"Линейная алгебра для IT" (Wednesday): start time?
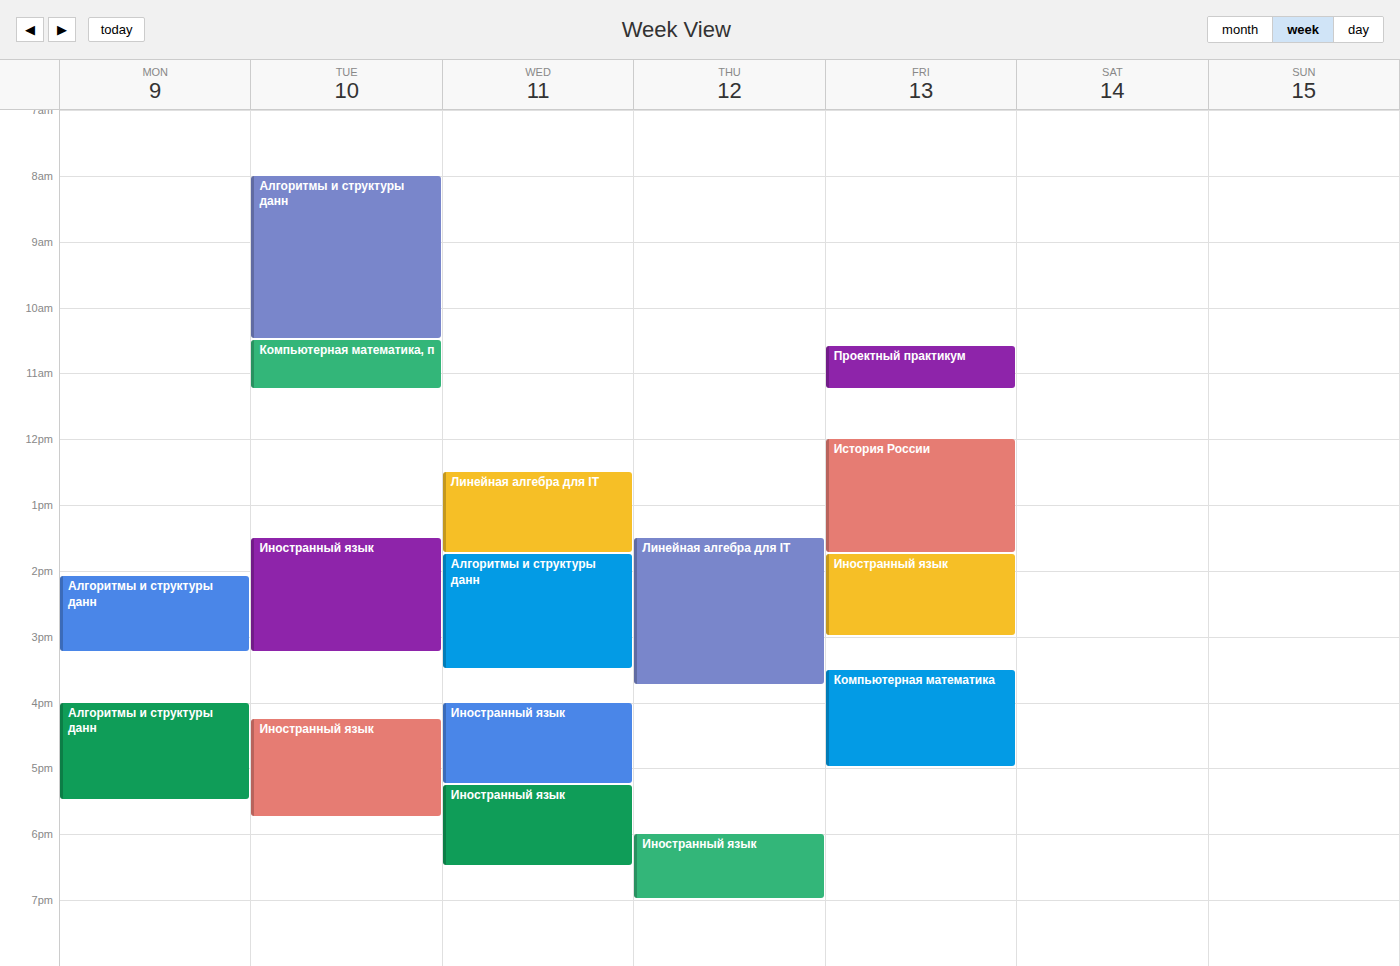
12:30 PM